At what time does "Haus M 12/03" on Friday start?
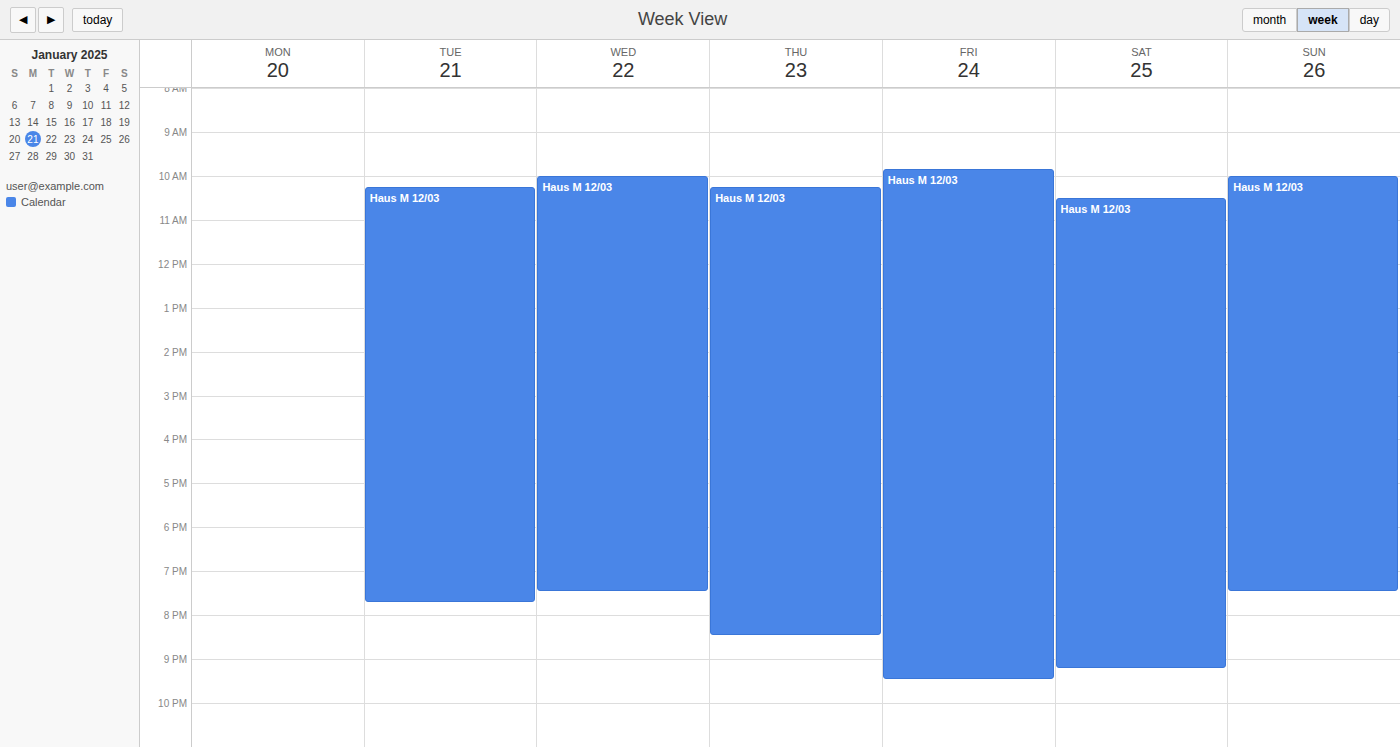
9:50 AM